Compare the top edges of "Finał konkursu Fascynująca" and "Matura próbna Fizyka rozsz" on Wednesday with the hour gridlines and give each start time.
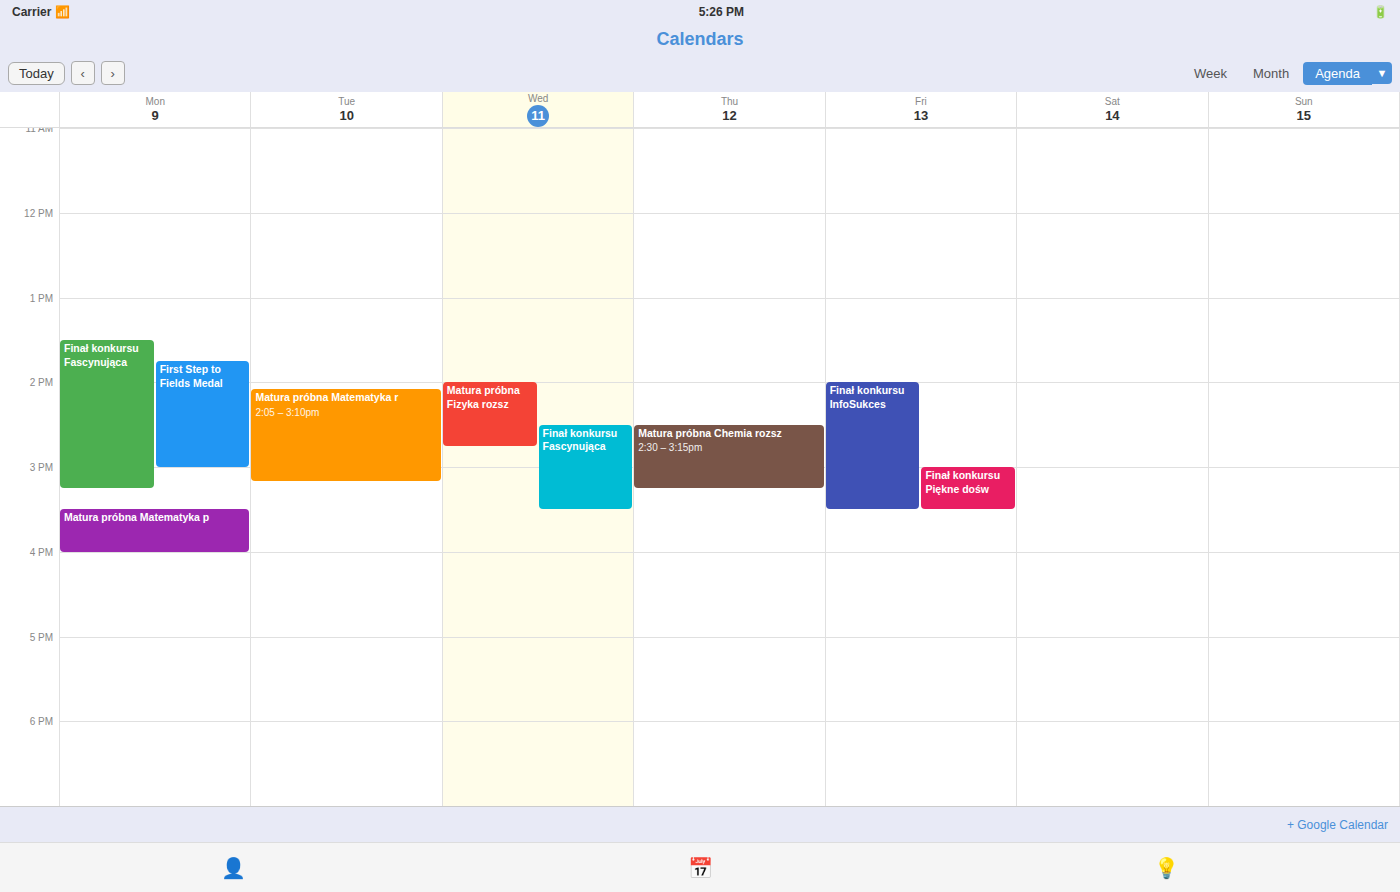
"Finał konkursu Fascynująca": 2:30 PM, halfway between the 2 PM and 3 PM lines. "Matura próbna Fizyka rozsz": 2:00 PM, exactly on the 2 PM line.